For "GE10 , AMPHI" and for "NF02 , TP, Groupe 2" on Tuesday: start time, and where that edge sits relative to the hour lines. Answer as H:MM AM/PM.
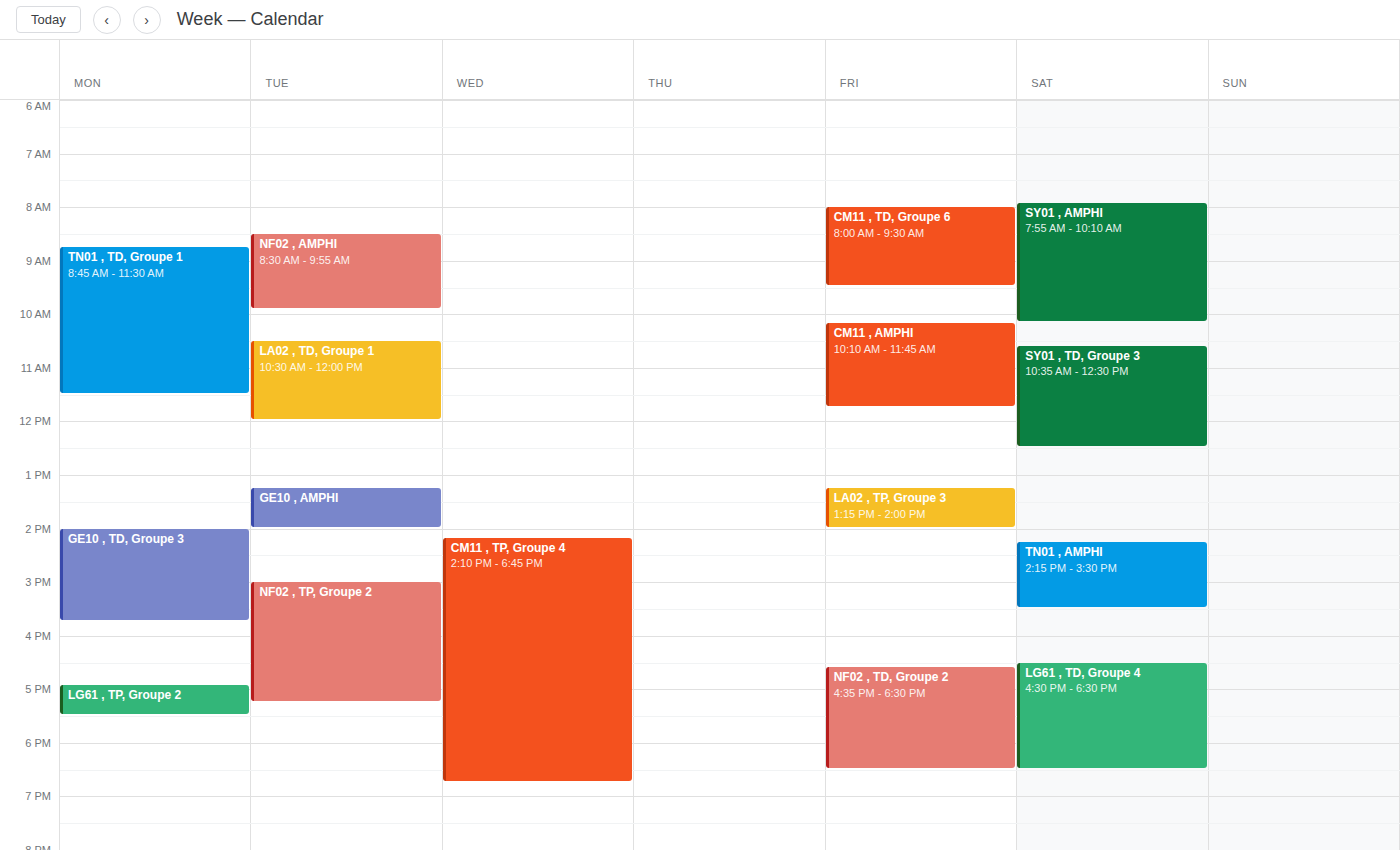
"GE10 , AMPHI": 1:15 PM, neither: a quarter of the way from the 1 PM line to the 2 PM line. "NF02 , TP, Groupe 2": 3:00 PM, exactly on the 3 PM line.